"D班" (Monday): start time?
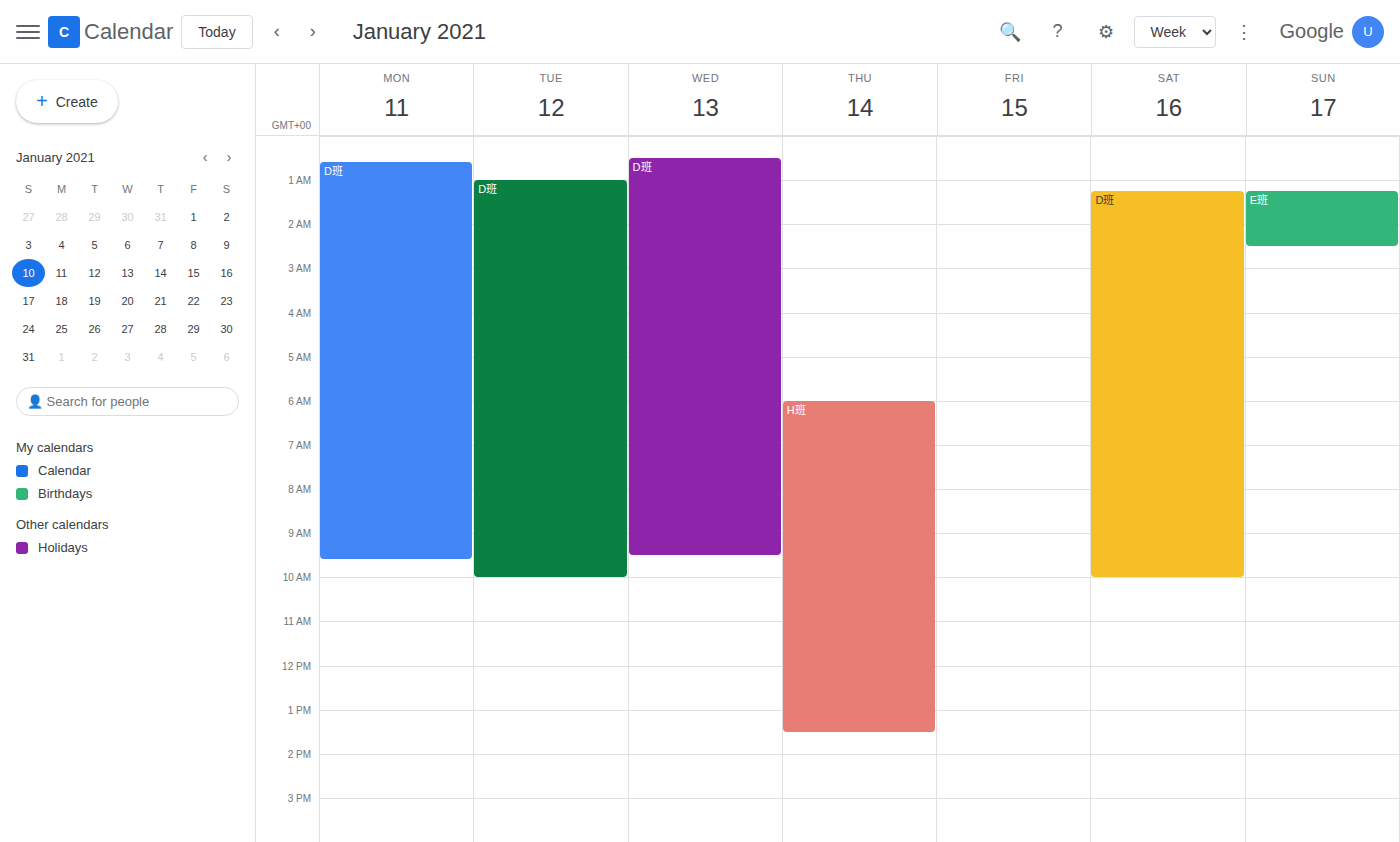
12:35 AM